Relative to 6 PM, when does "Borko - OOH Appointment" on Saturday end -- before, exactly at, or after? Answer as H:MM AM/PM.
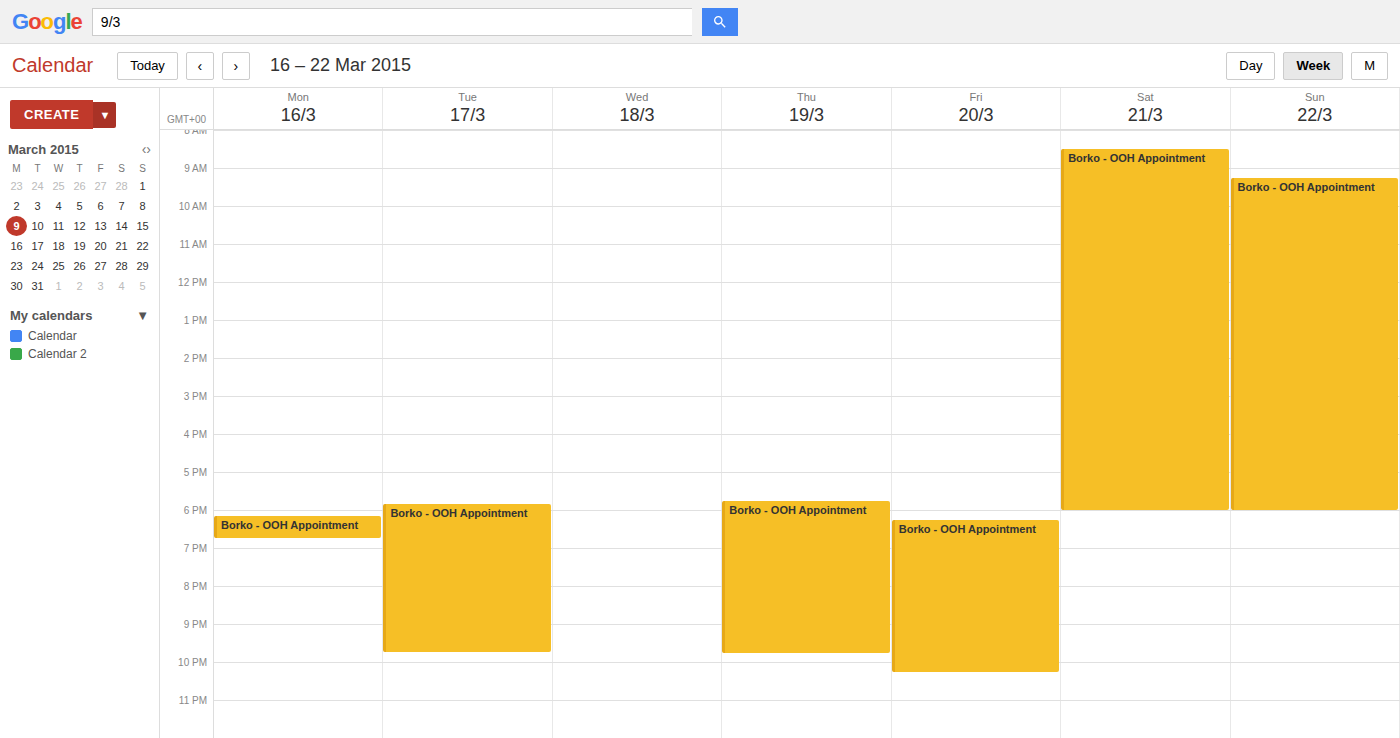
6:00 PM -- exactly at 6 PM, on the 6 PM line.